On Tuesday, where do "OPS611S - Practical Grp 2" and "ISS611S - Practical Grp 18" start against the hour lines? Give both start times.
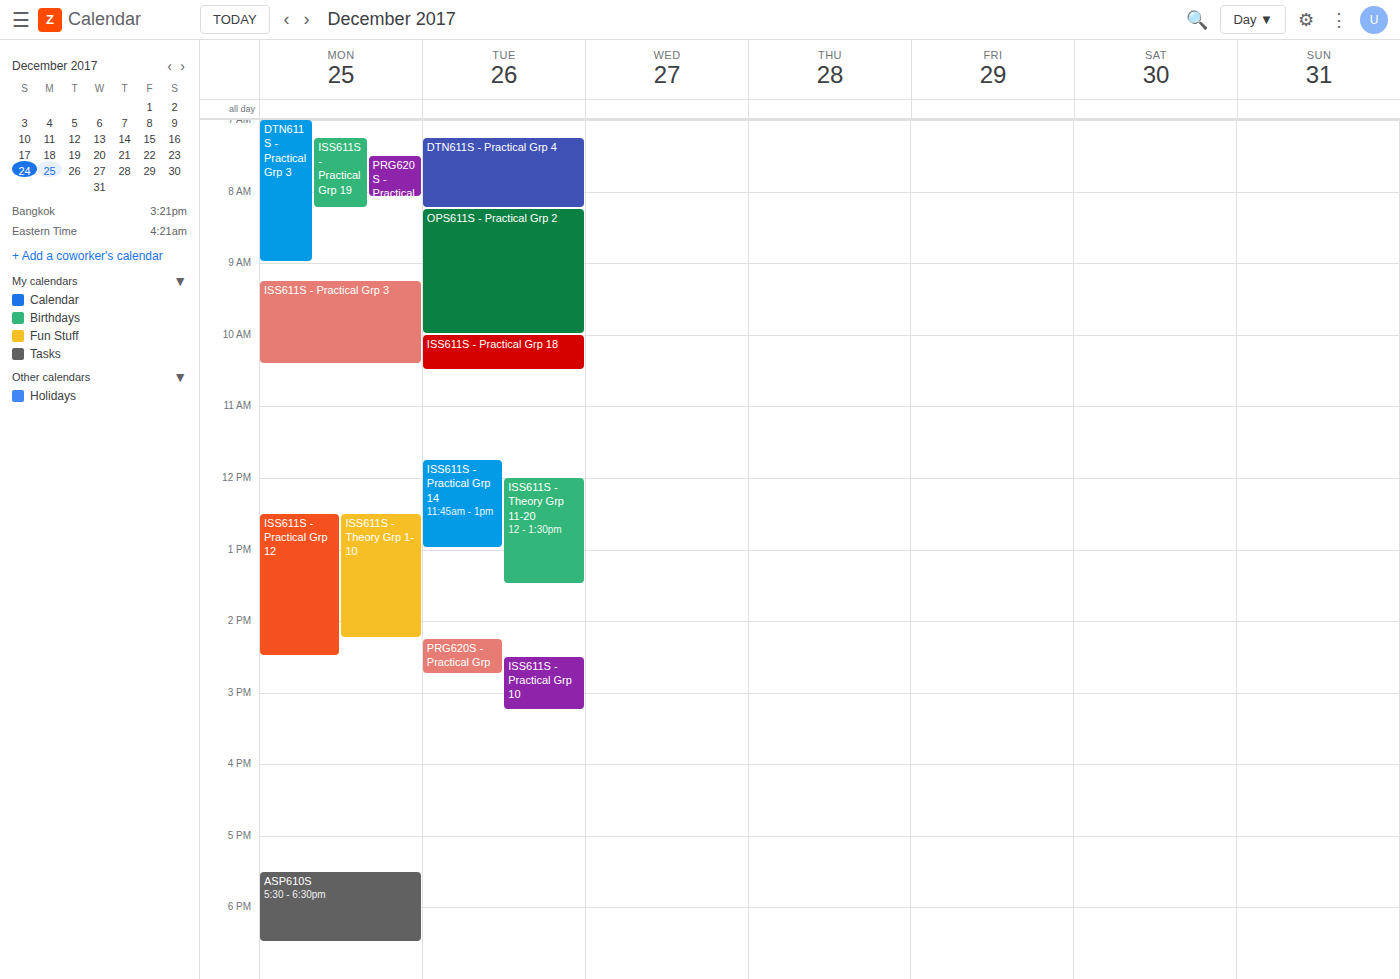
"OPS611S - Practical Grp 2": 8:15 AM, neither: a quarter of the way from the 8 AM line to the 9 AM line. "ISS611S - Practical Grp 18": 10:00 AM, exactly on the 10 AM line.